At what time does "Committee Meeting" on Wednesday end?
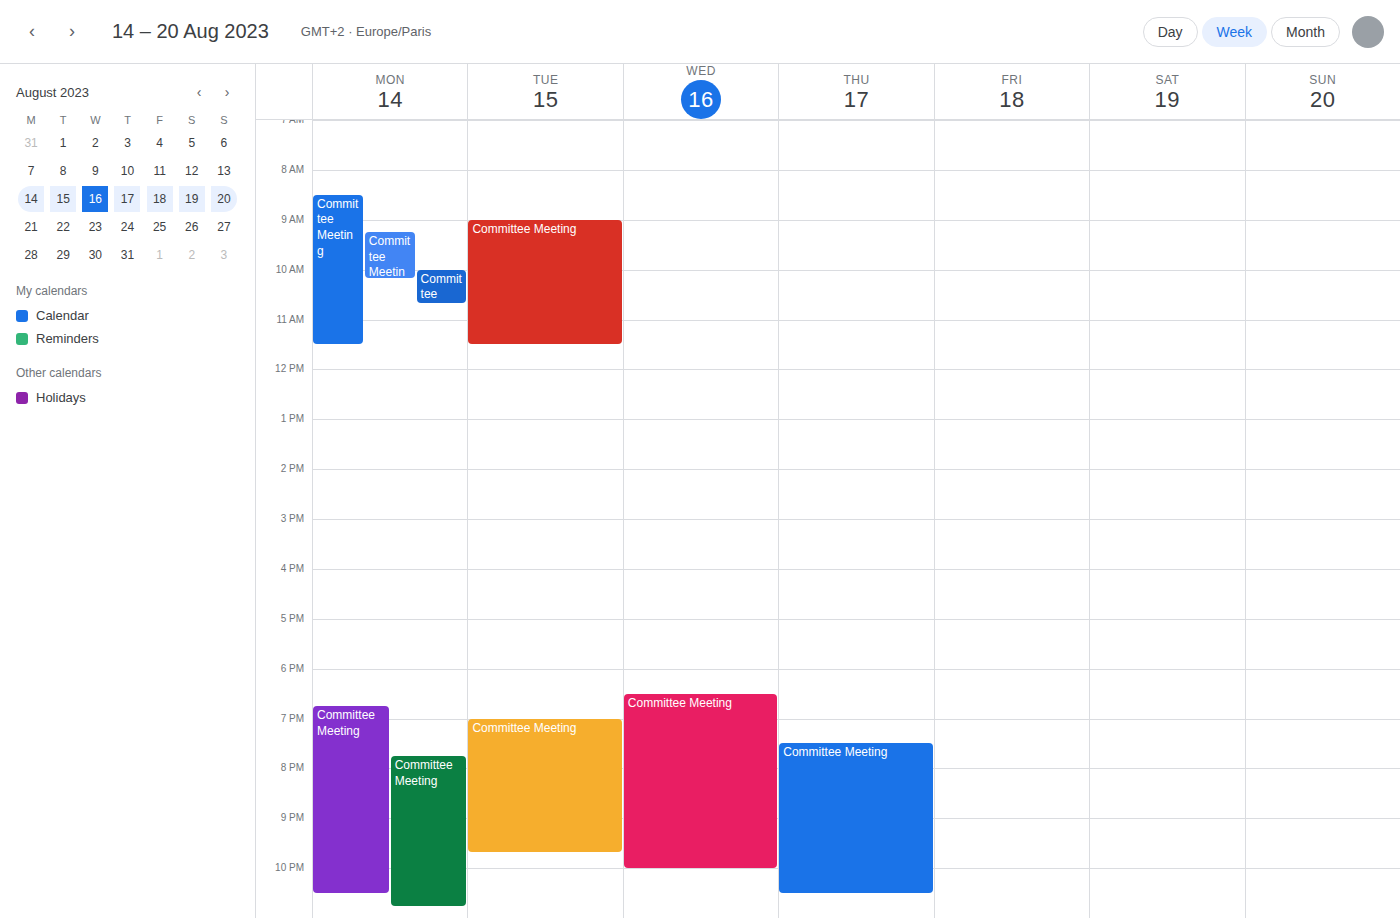
10:00 PM